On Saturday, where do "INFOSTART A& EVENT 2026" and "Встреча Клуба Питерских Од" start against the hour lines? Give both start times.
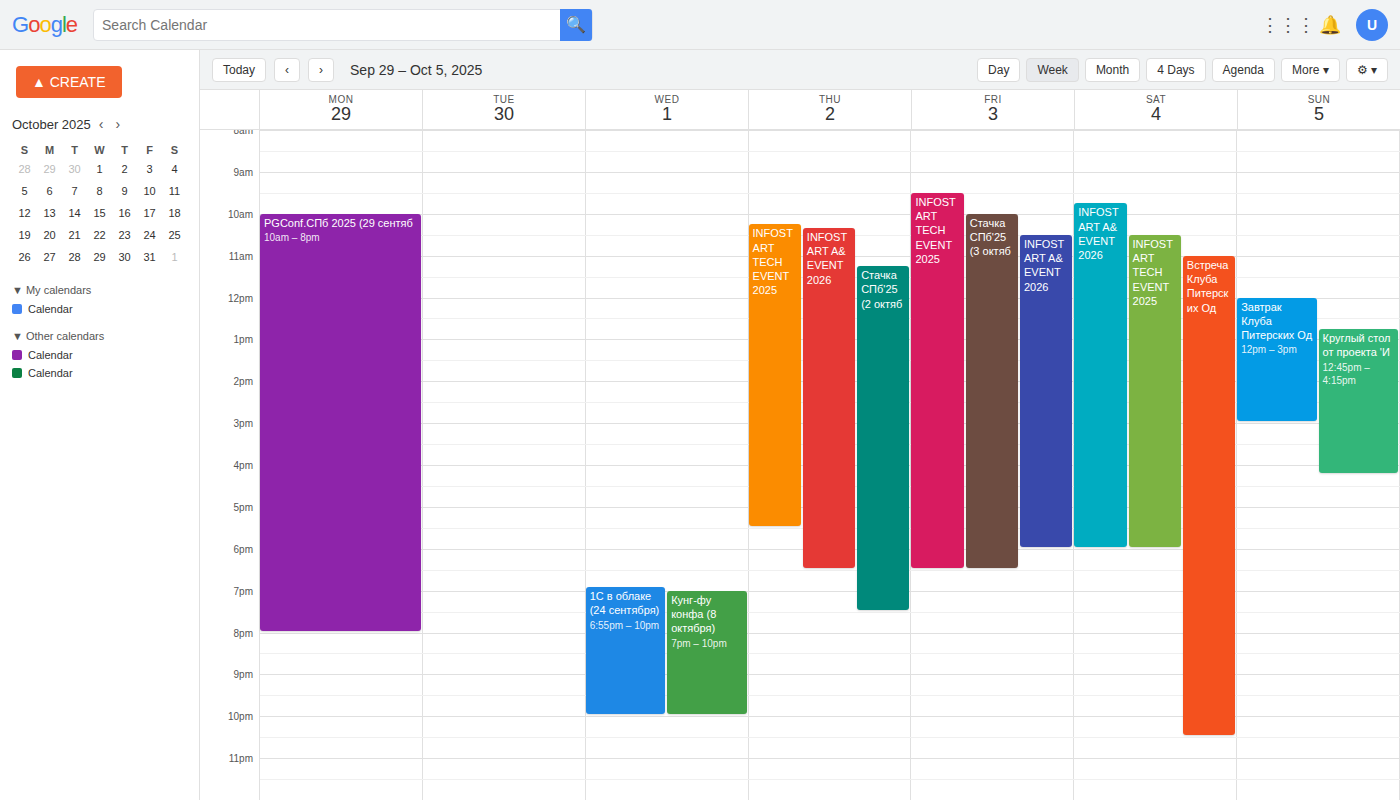
"INFOSTART A& EVENT 2026": 9:45 AM, neither: three quarters of the way from the 9 AM line to the 10 AM line. "Встреча Клуба Питерских Од": 11:00 AM, exactly on the 11 AM line.